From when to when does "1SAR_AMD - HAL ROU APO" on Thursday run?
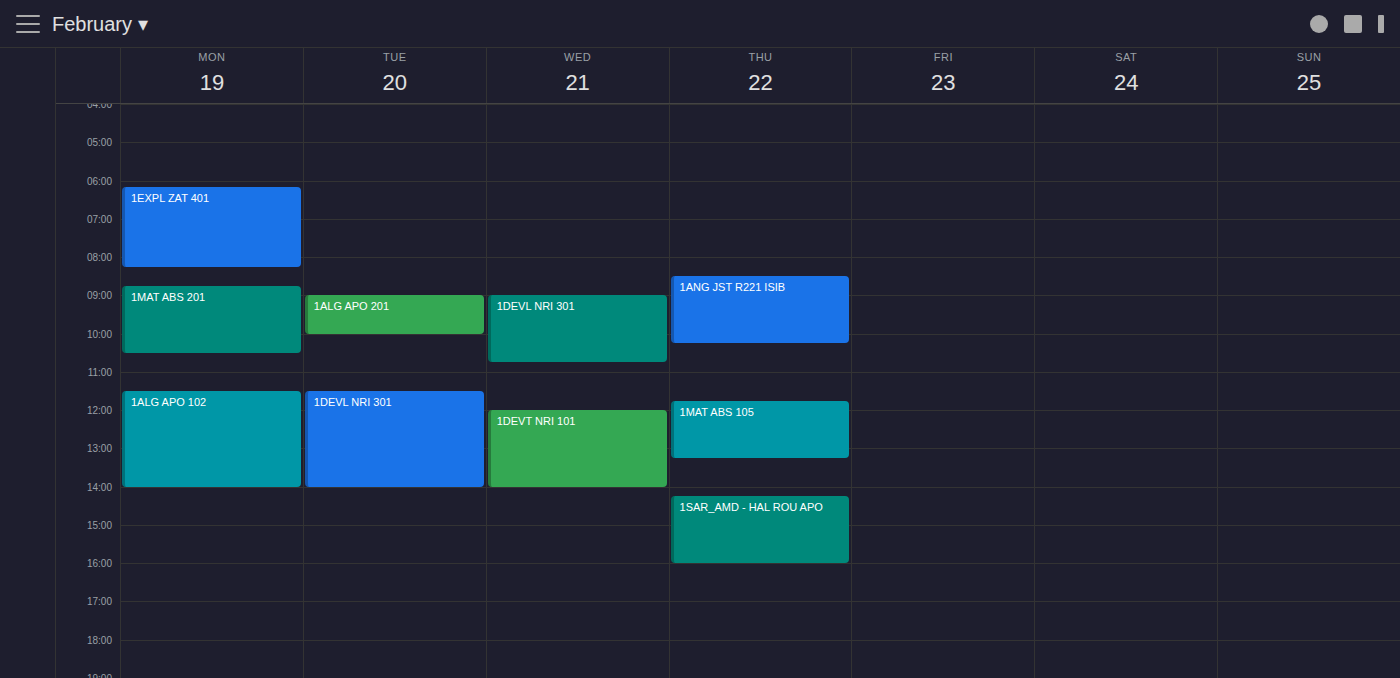
2:15 PM to 4:00 PM